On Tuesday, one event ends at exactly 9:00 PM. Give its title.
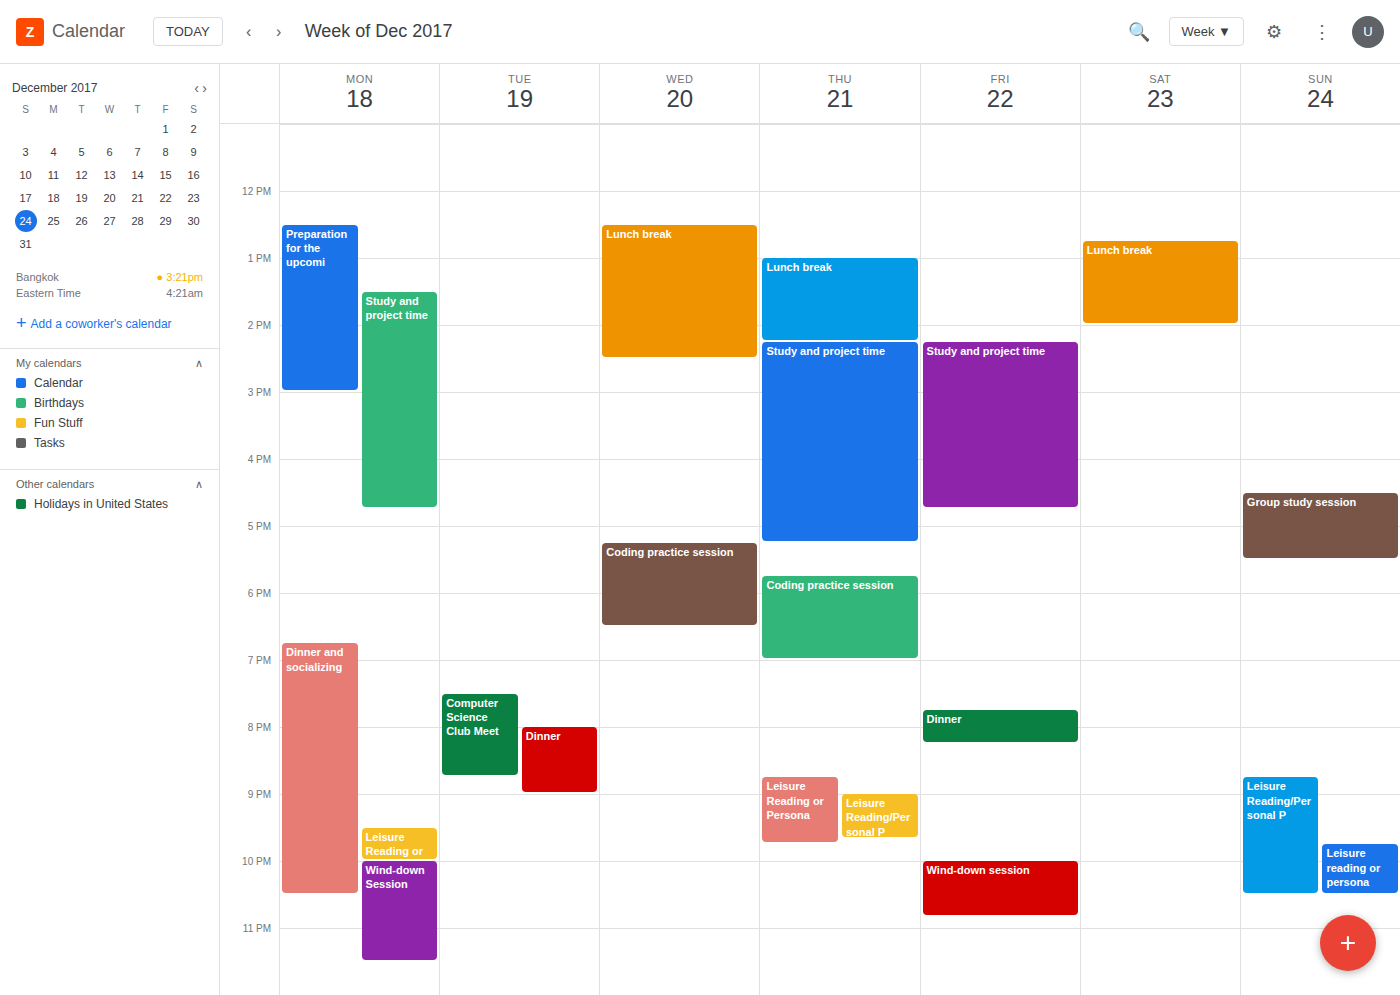
"Dinner"